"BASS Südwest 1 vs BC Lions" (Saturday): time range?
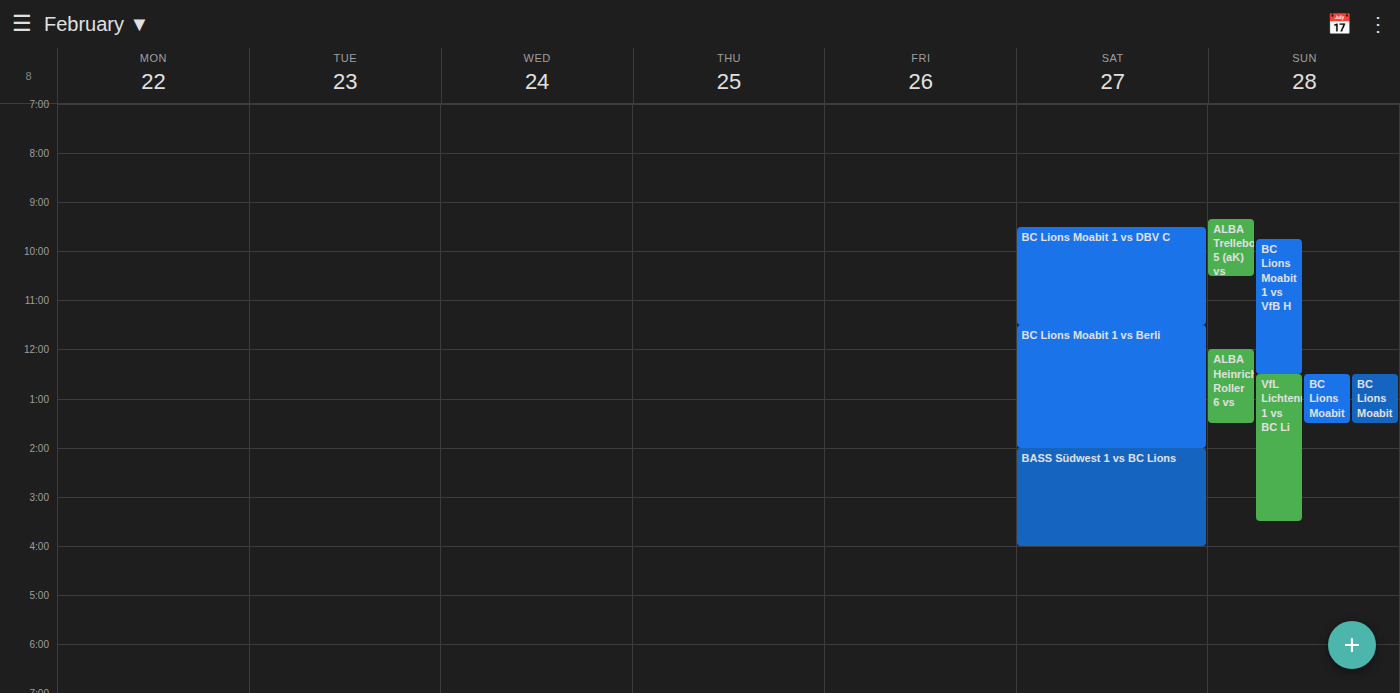
2:00 PM to 4:00 PM